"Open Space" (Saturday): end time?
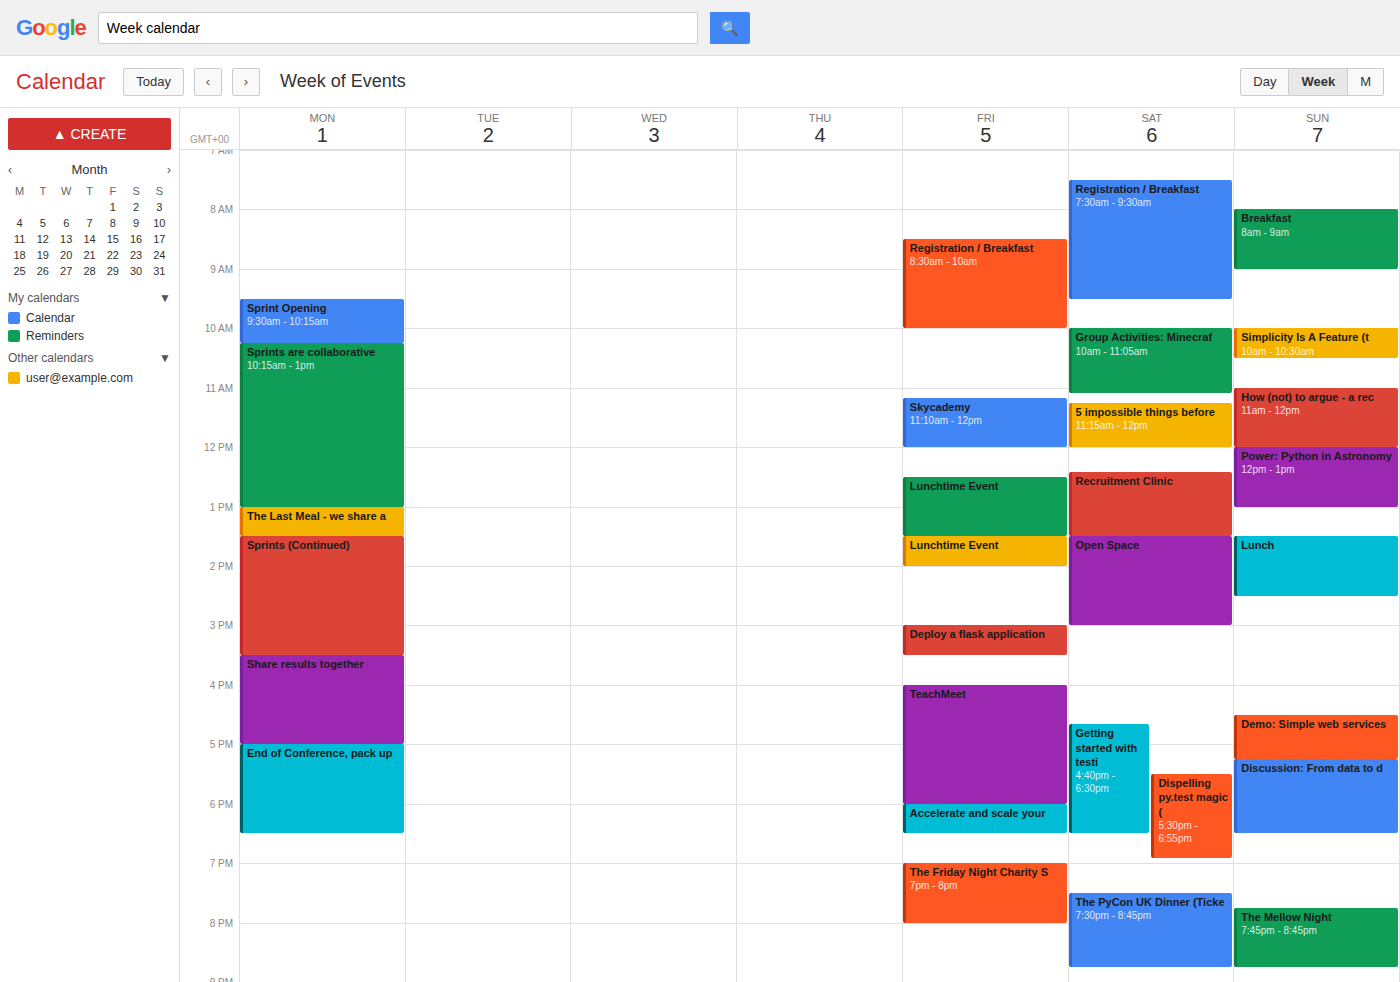
15:00